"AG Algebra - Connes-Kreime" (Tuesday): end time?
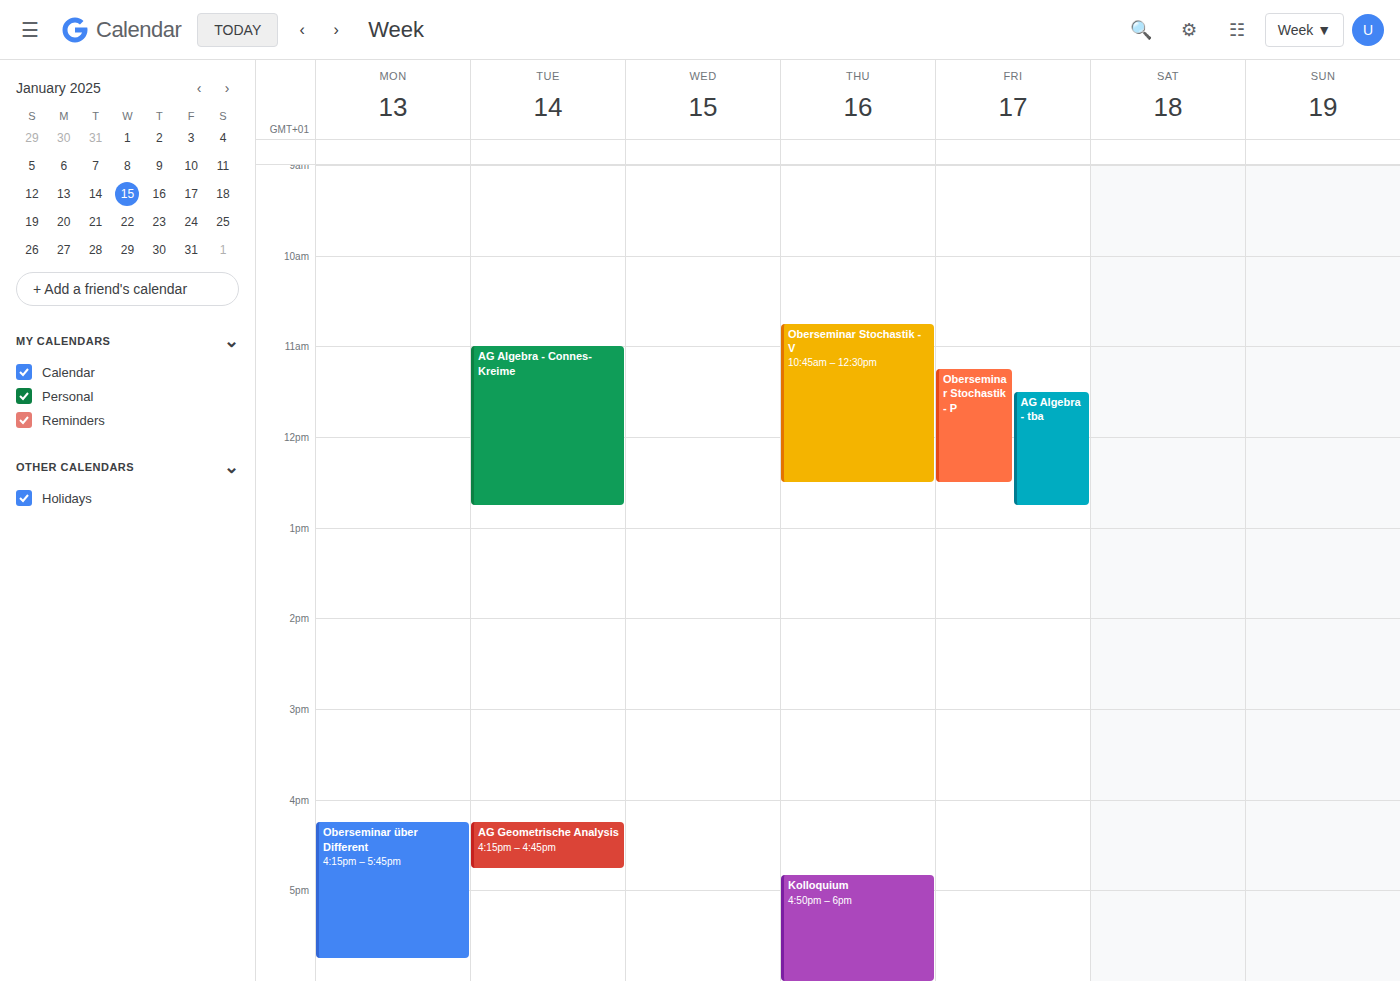
12:45 PM